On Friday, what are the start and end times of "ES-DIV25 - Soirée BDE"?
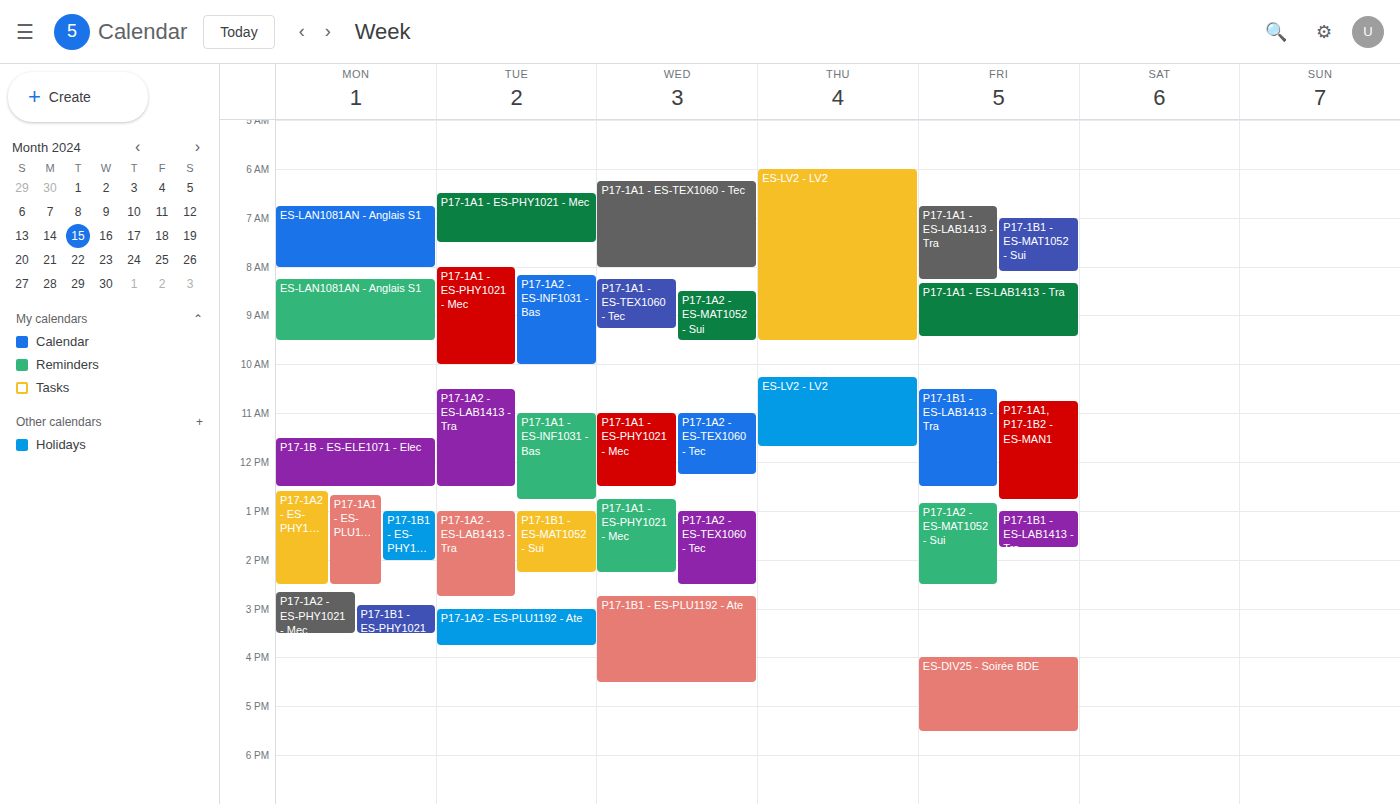
4:00 PM to 5:30 PM